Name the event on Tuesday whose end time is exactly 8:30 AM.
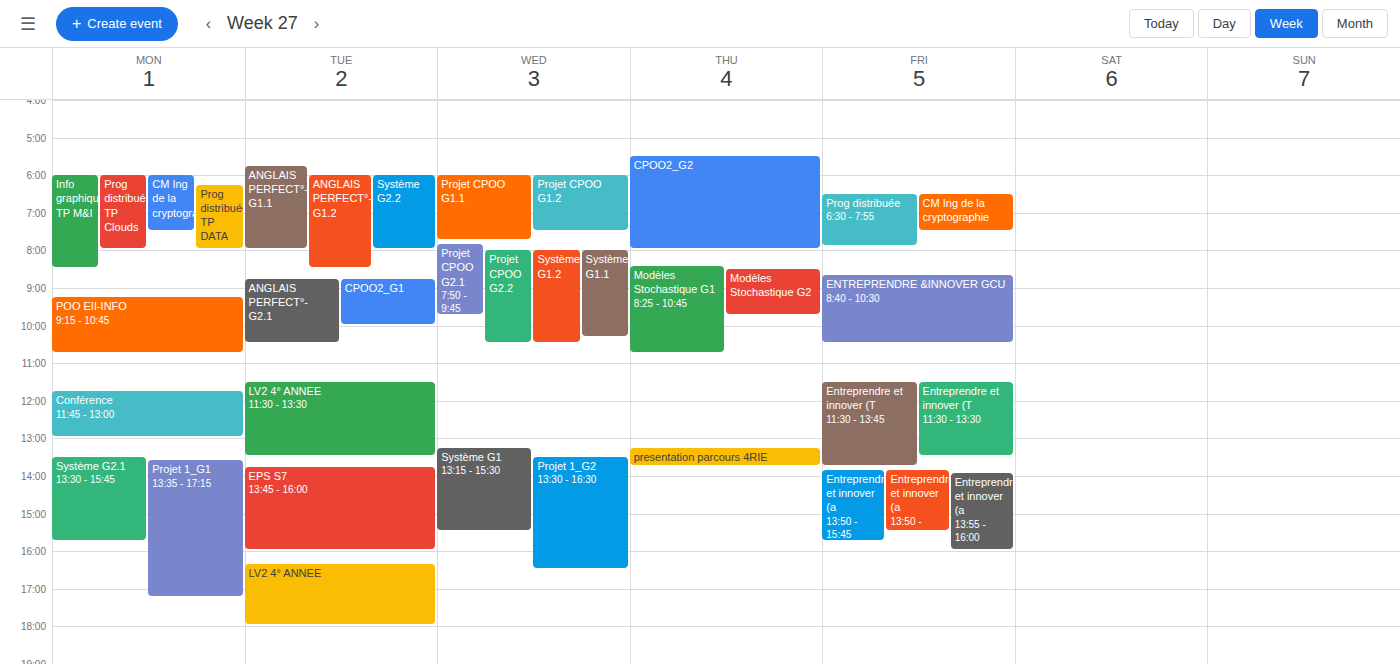
"ANGLAIS PERFECT°- G1.2"